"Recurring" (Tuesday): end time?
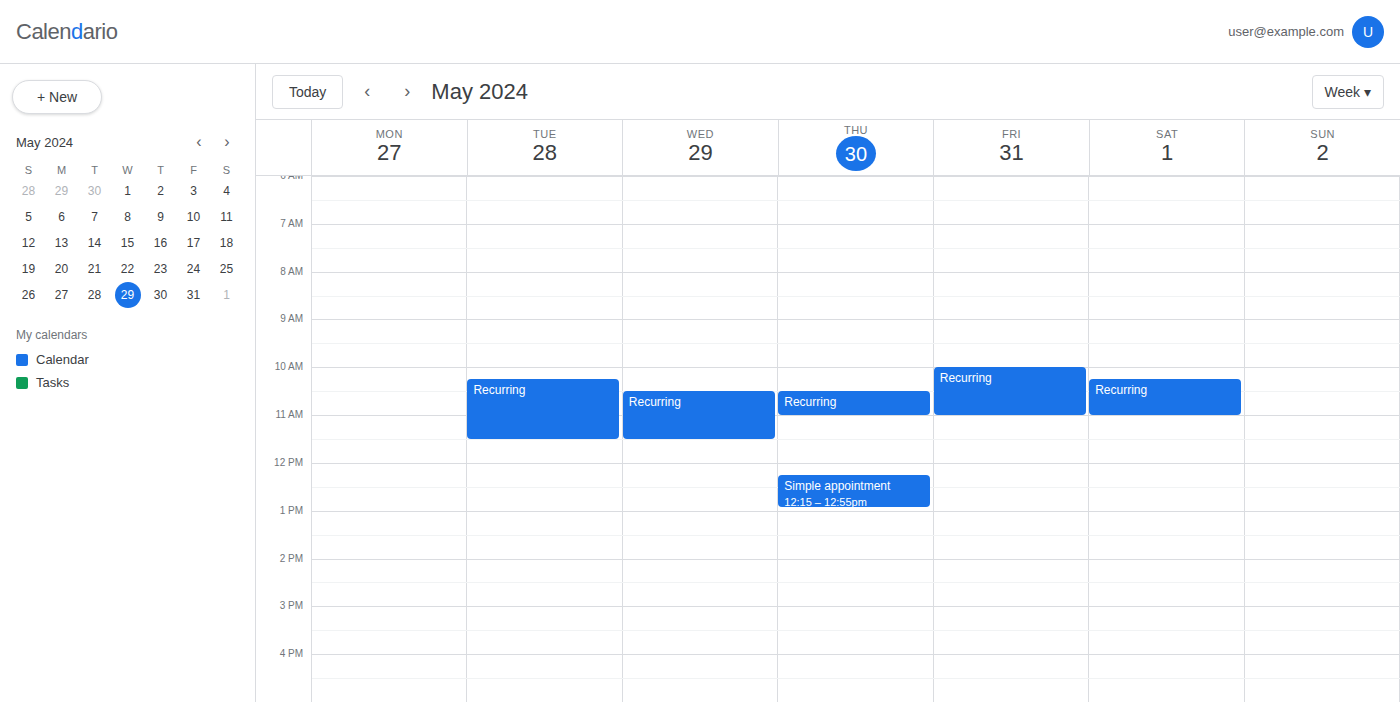
11:30 AM